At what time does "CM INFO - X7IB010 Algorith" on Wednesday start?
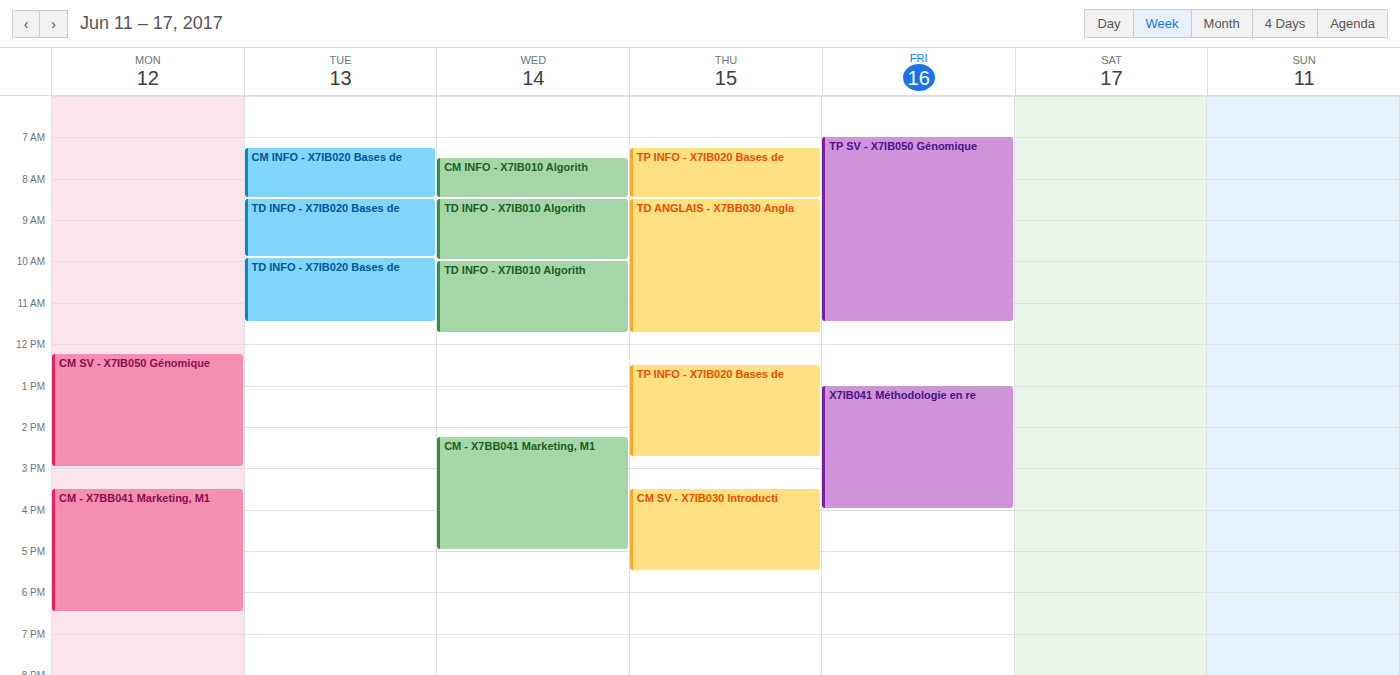
07:30